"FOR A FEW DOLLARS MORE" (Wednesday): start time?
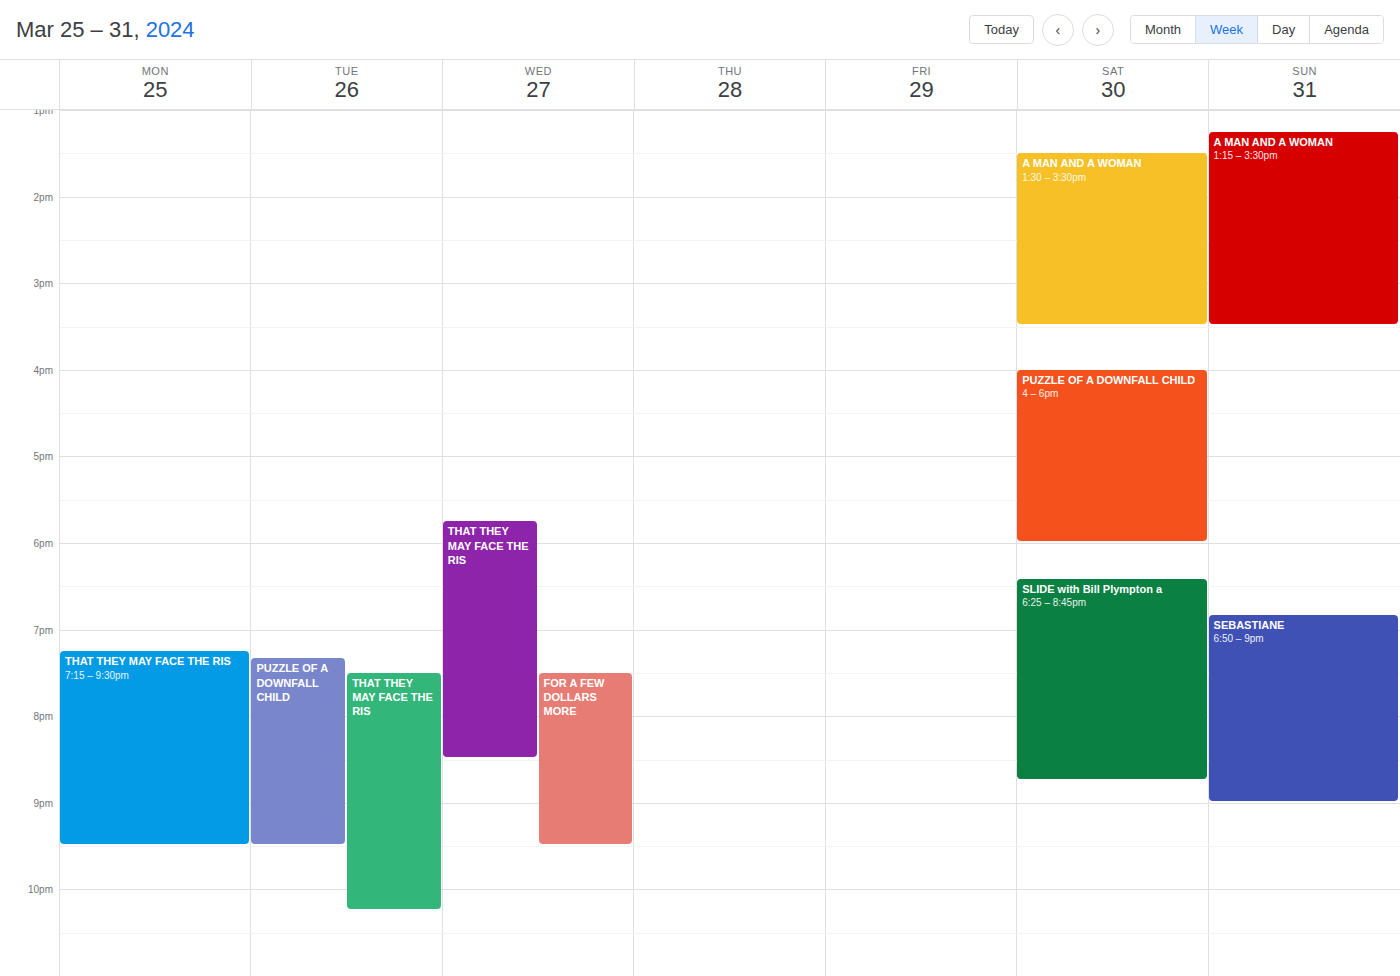
7:30 PM